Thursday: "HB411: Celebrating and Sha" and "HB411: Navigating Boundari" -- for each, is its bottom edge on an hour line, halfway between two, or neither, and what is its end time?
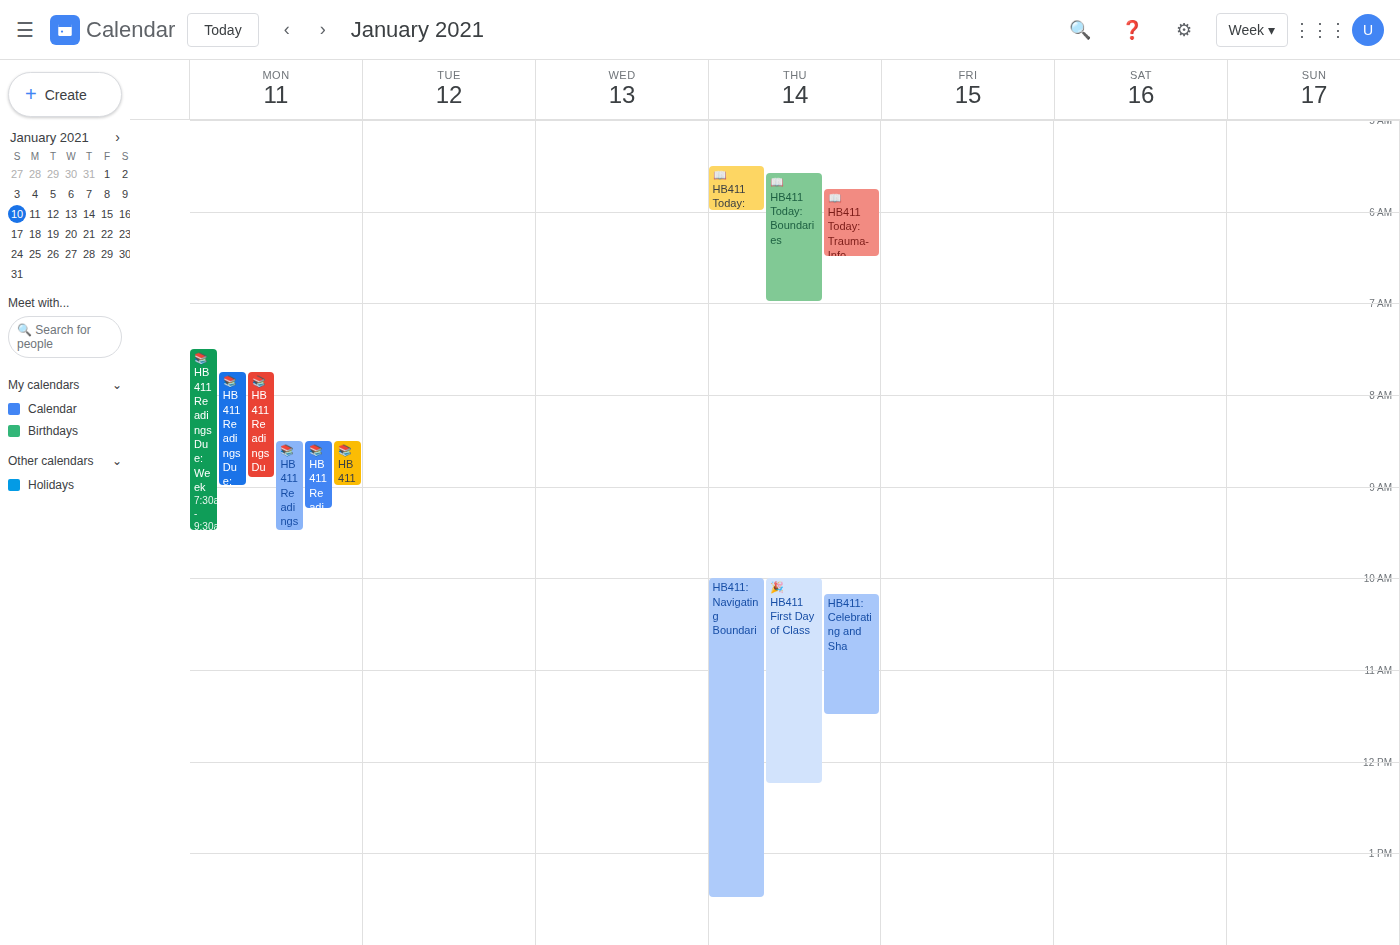
"HB411: Celebrating and Sha": 11:30 AM, halfway between the 11 AM and 12 PM lines. "HB411: Navigating Boundari": 1:30 PM, halfway between the 1 PM and 2 PM lines.